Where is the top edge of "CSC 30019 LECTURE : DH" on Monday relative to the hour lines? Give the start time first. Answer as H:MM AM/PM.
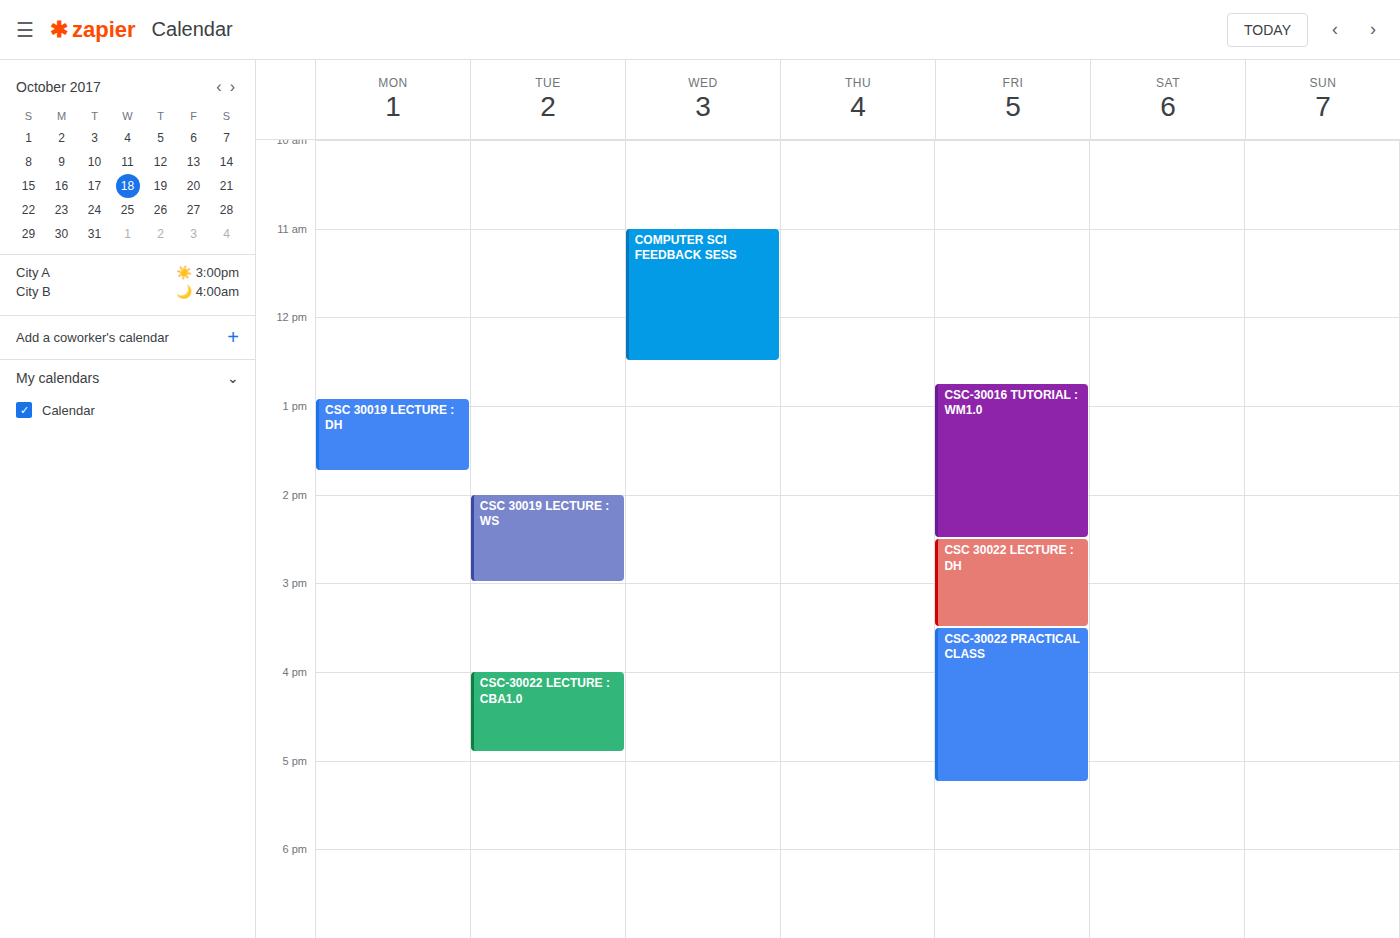
12:55 PM -- neither: 55 minutes below the 12 PM line and 5 minutes above the 1 PM line.